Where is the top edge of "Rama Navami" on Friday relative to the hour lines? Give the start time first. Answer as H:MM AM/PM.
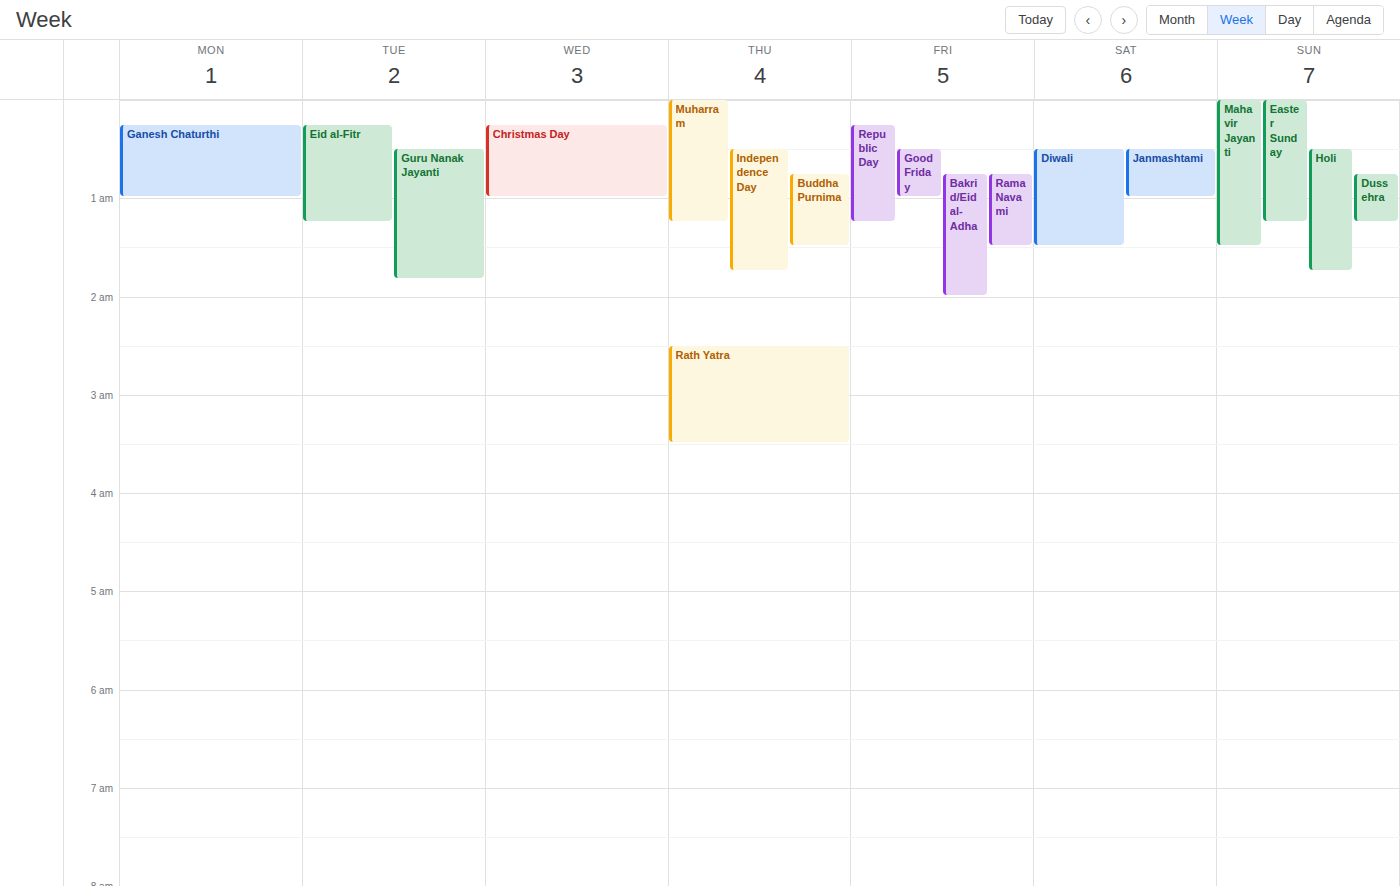
12:45 AM -- neither: three quarters of the way from the 12 AM line to the 1 AM line.